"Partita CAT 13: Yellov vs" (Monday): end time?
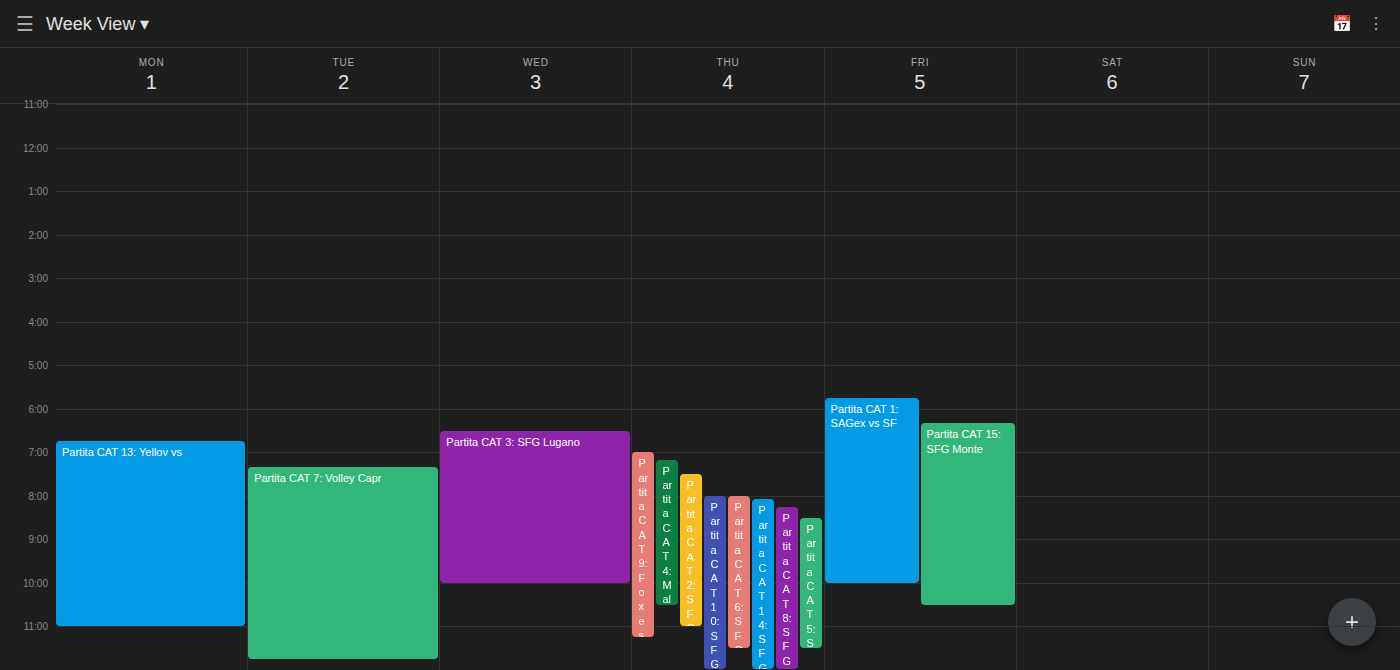
11:00 PM